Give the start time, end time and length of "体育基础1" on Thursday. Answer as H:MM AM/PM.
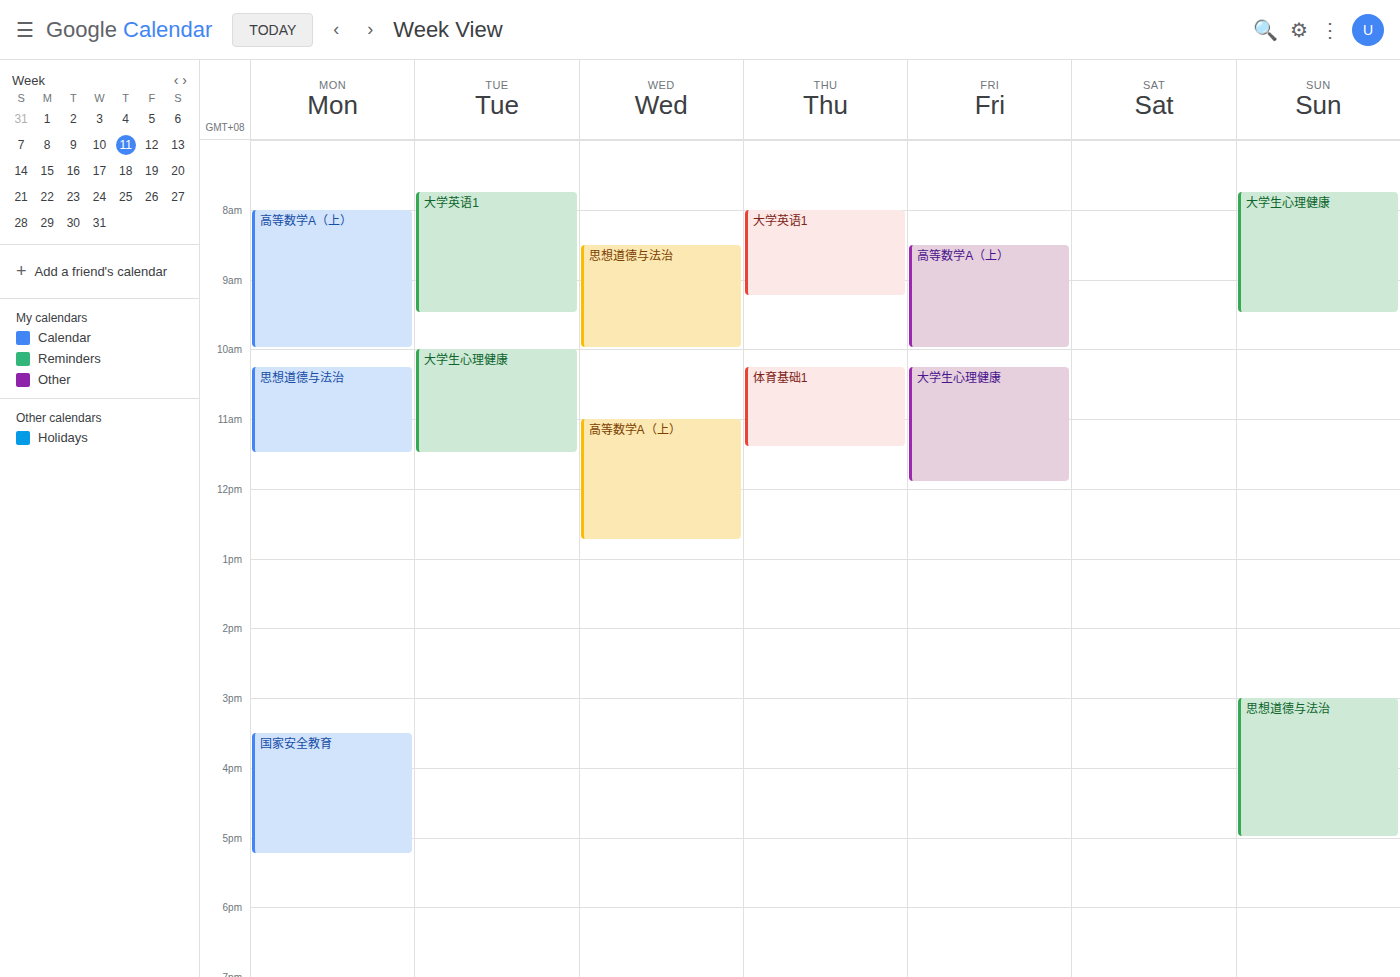
10:15 AM to 11:25 AM, 1 hour 10 minutes